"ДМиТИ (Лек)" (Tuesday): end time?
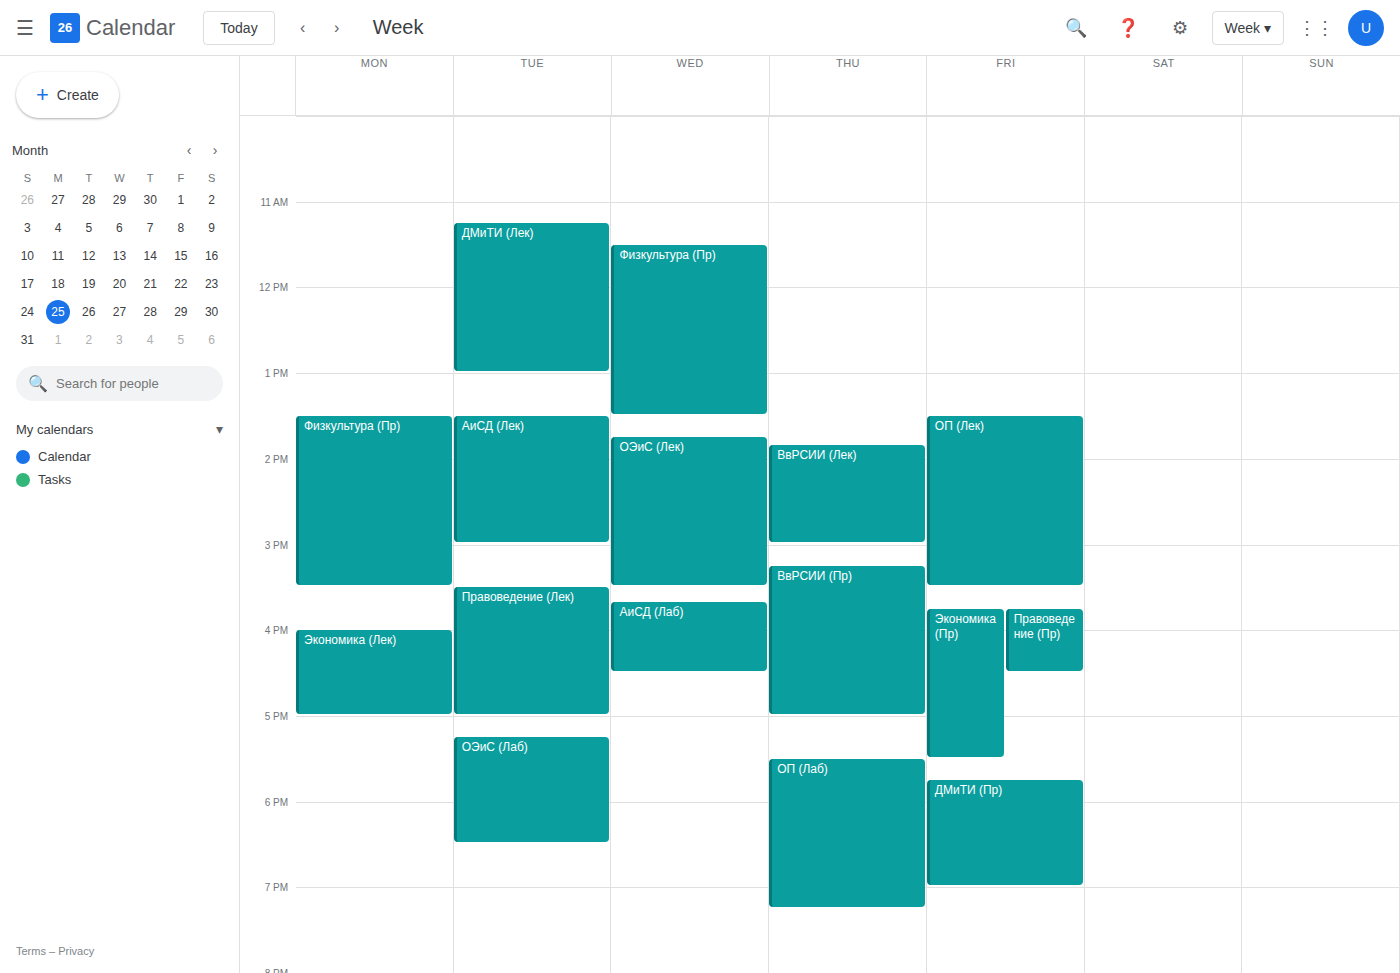
1:00 PM